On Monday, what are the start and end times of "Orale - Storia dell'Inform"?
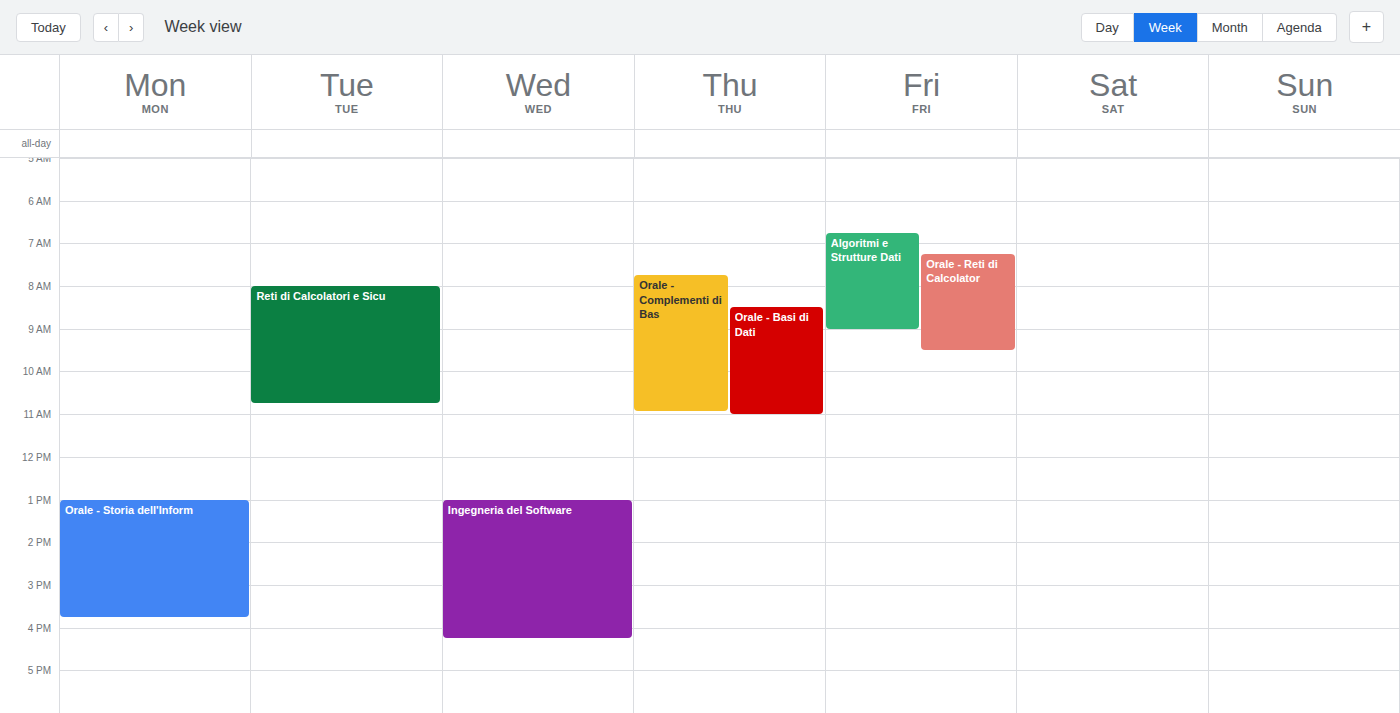
1:00 PM to 3:45 PM